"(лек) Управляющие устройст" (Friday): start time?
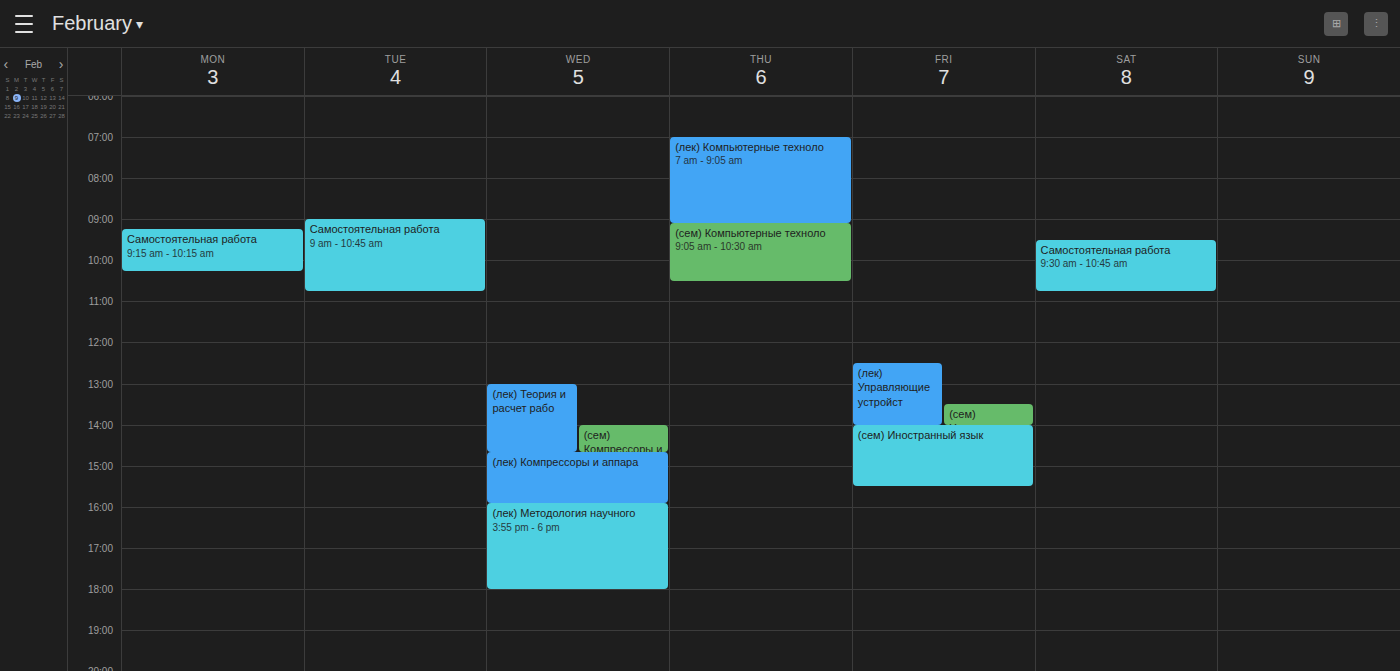
12:30 PM